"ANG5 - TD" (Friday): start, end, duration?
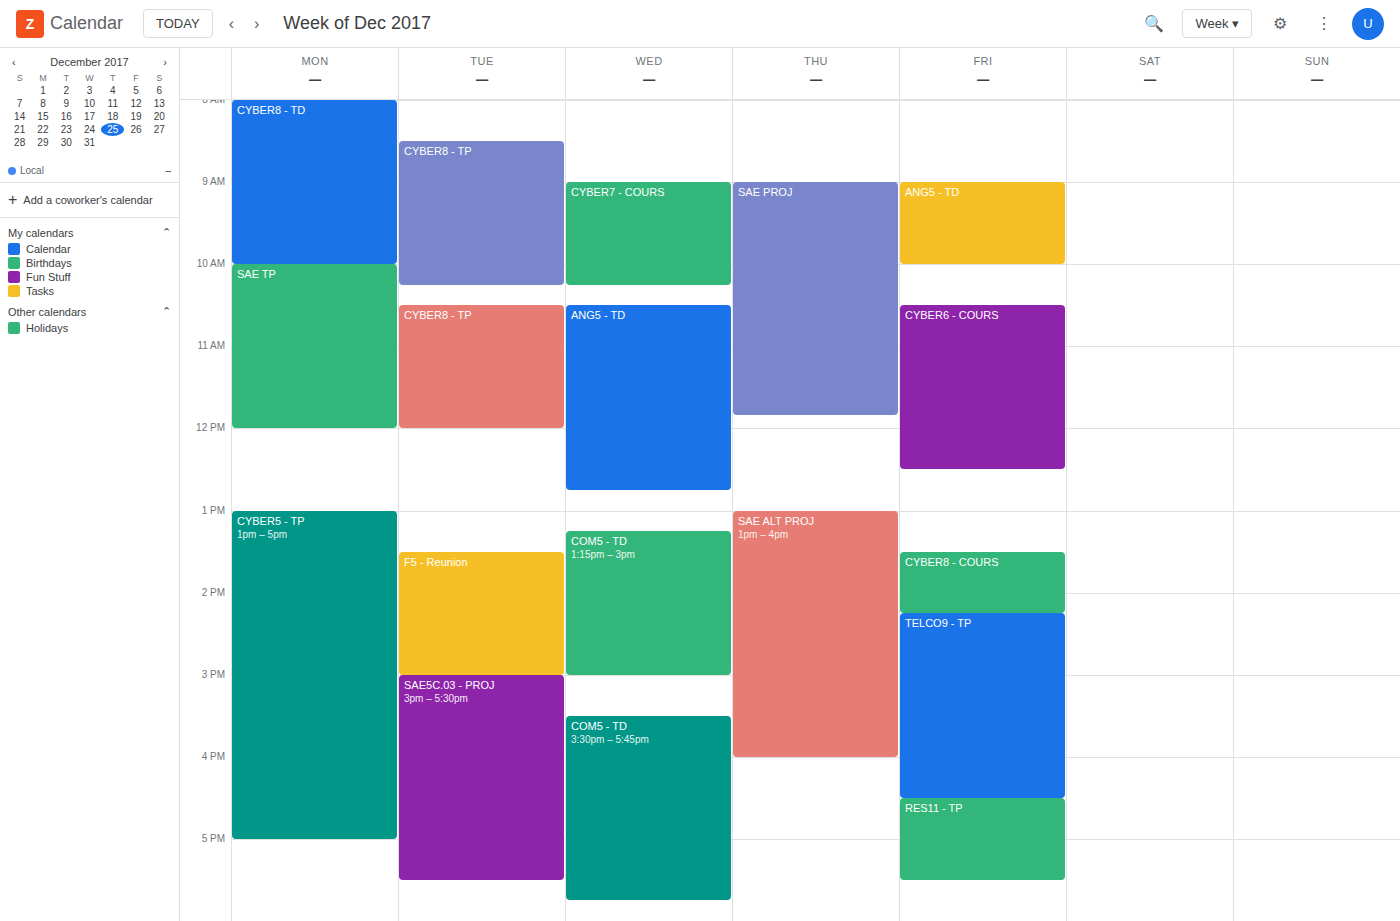
09:00 to 10:00, 1 hour